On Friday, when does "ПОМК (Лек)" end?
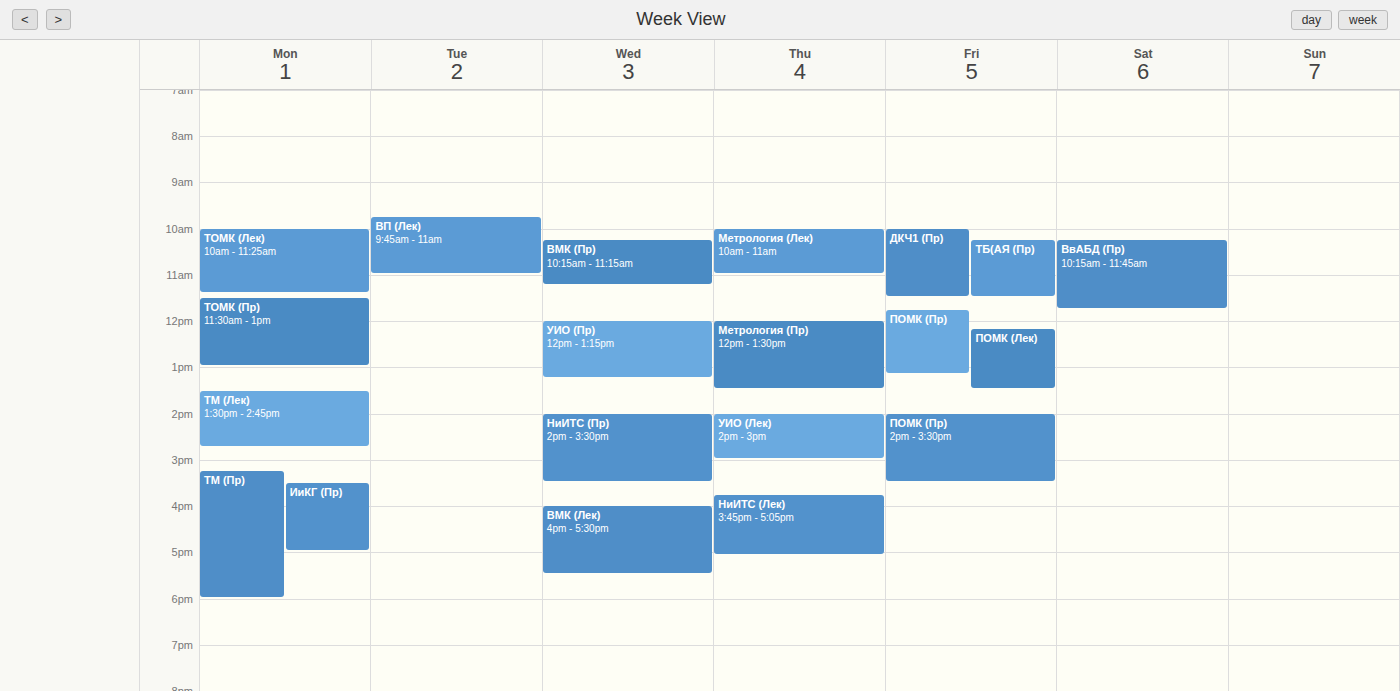
13:30